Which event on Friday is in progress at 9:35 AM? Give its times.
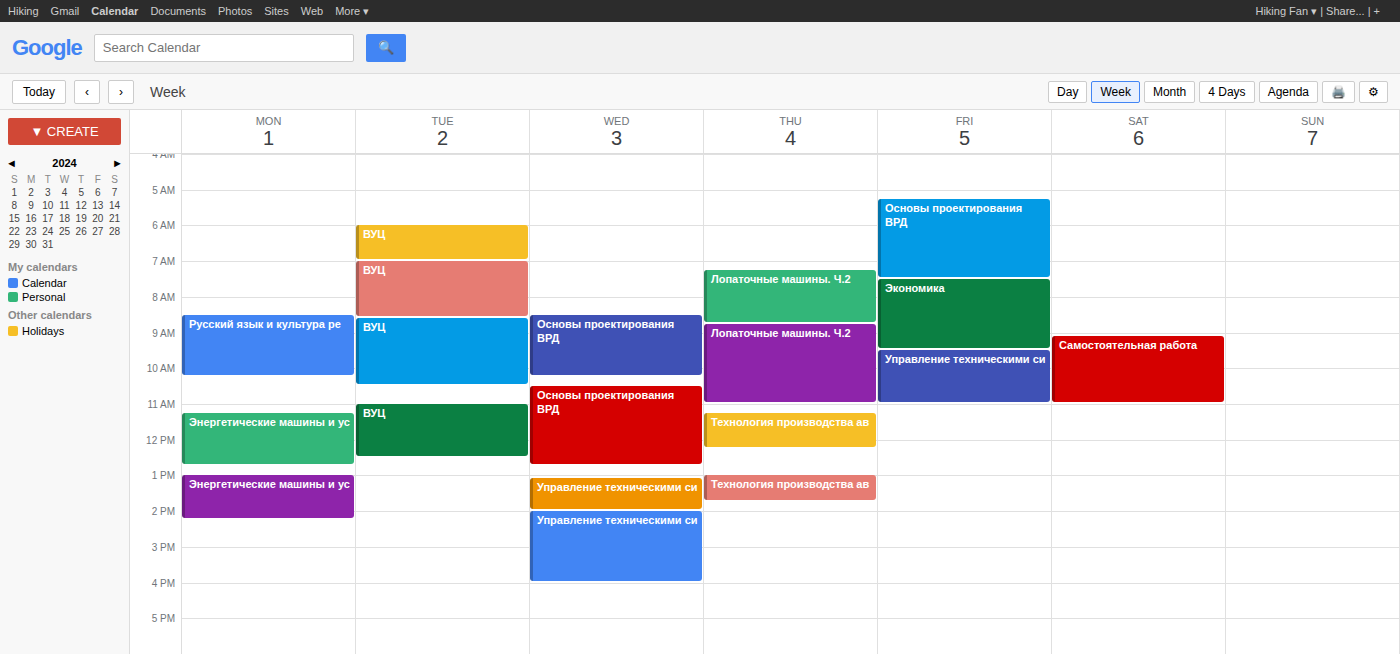
"Управление техническими си", 9:30 AM to 11:00 AM